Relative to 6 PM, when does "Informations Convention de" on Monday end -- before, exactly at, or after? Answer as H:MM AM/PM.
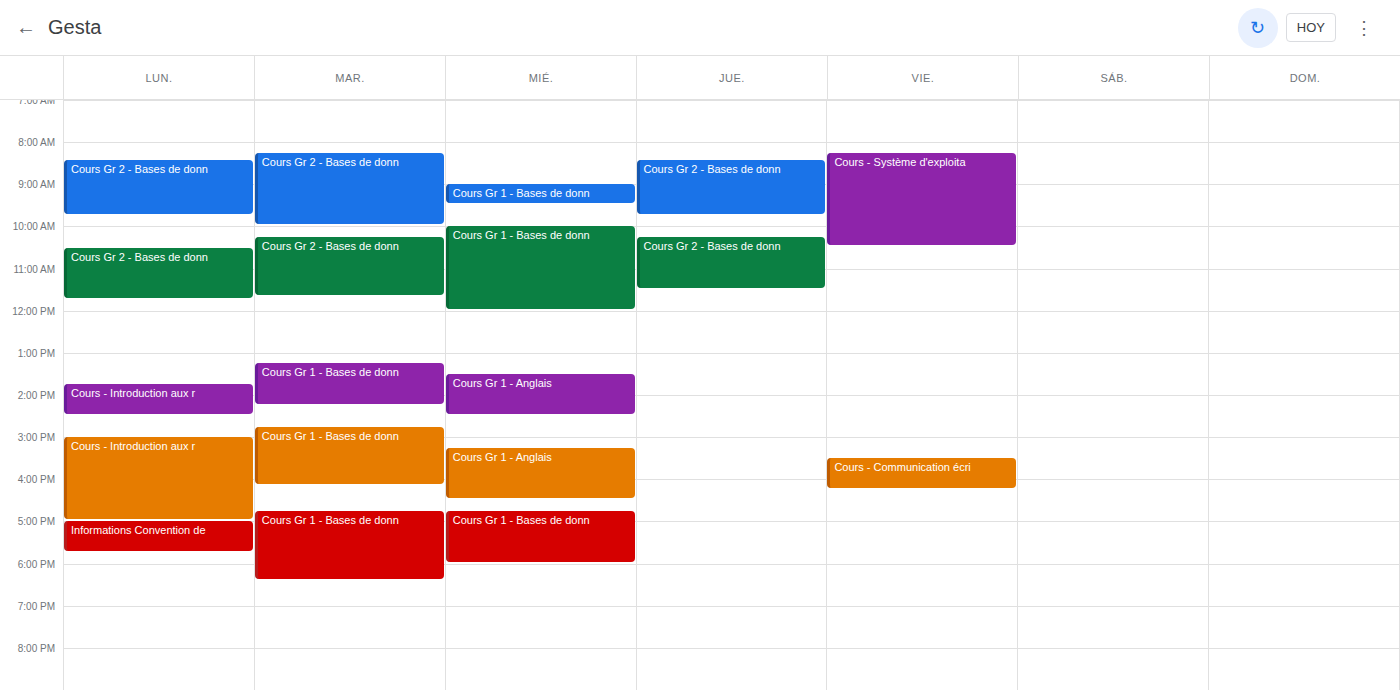
5:45 PM -- before 6 PM, 15 minutes above the 6 PM line.